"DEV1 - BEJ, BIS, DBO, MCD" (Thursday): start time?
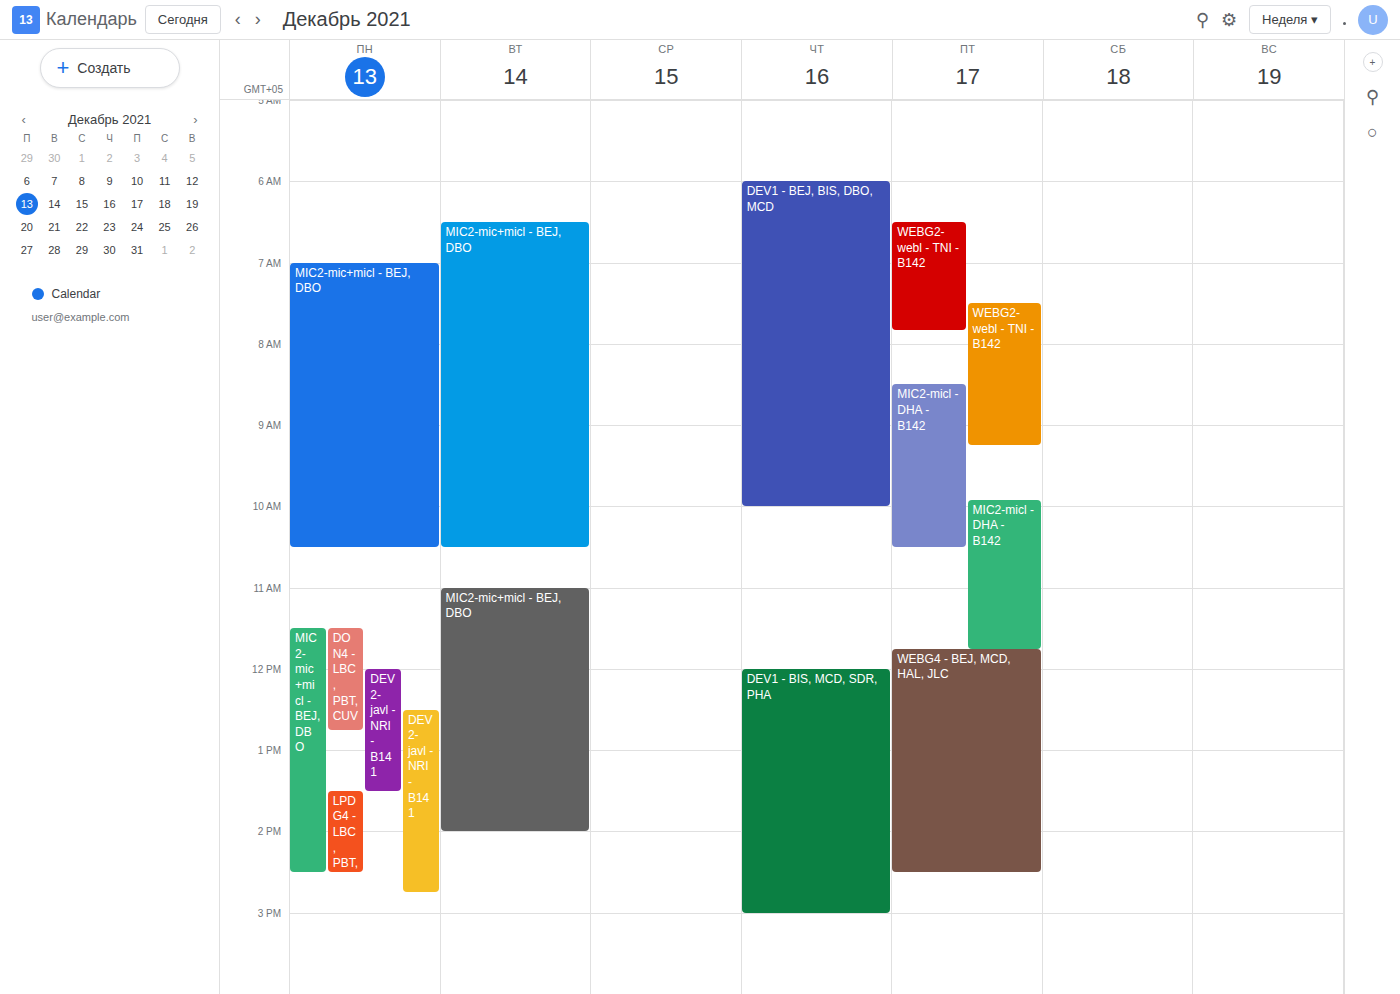
6:00 AM